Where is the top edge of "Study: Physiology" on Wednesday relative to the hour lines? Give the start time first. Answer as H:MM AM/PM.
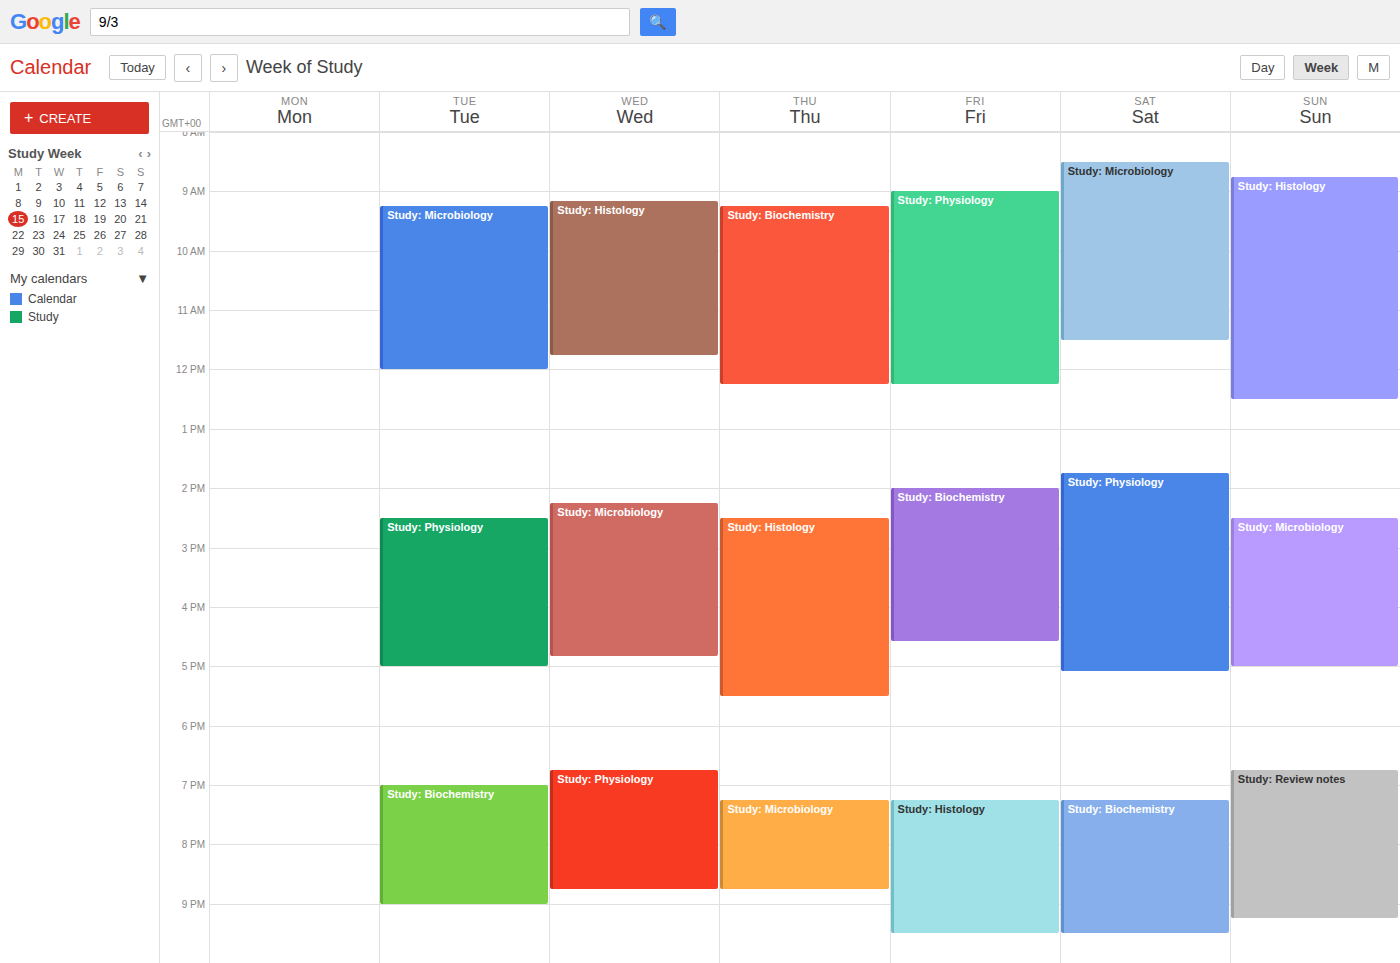
6:45 PM -- neither: three quarters of the way from the 6 PM line to the 7 PM line.